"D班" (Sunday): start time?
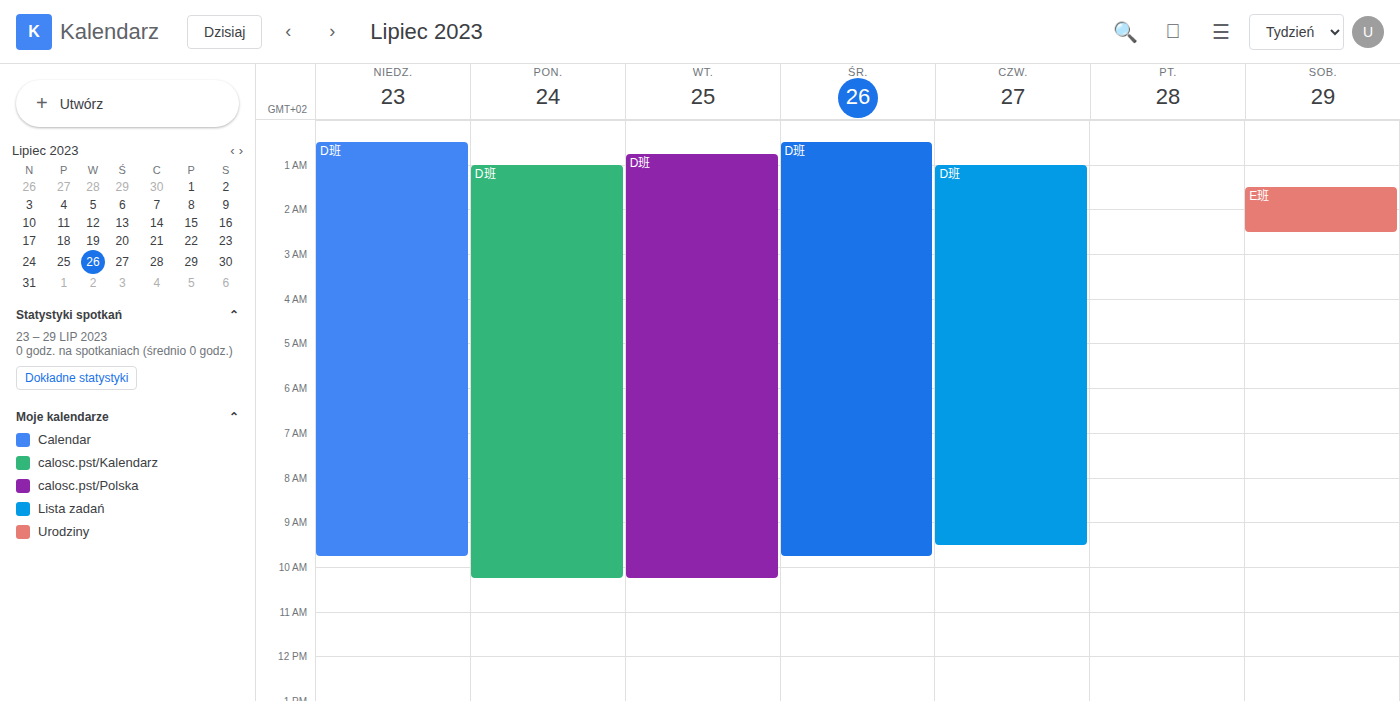
00:30